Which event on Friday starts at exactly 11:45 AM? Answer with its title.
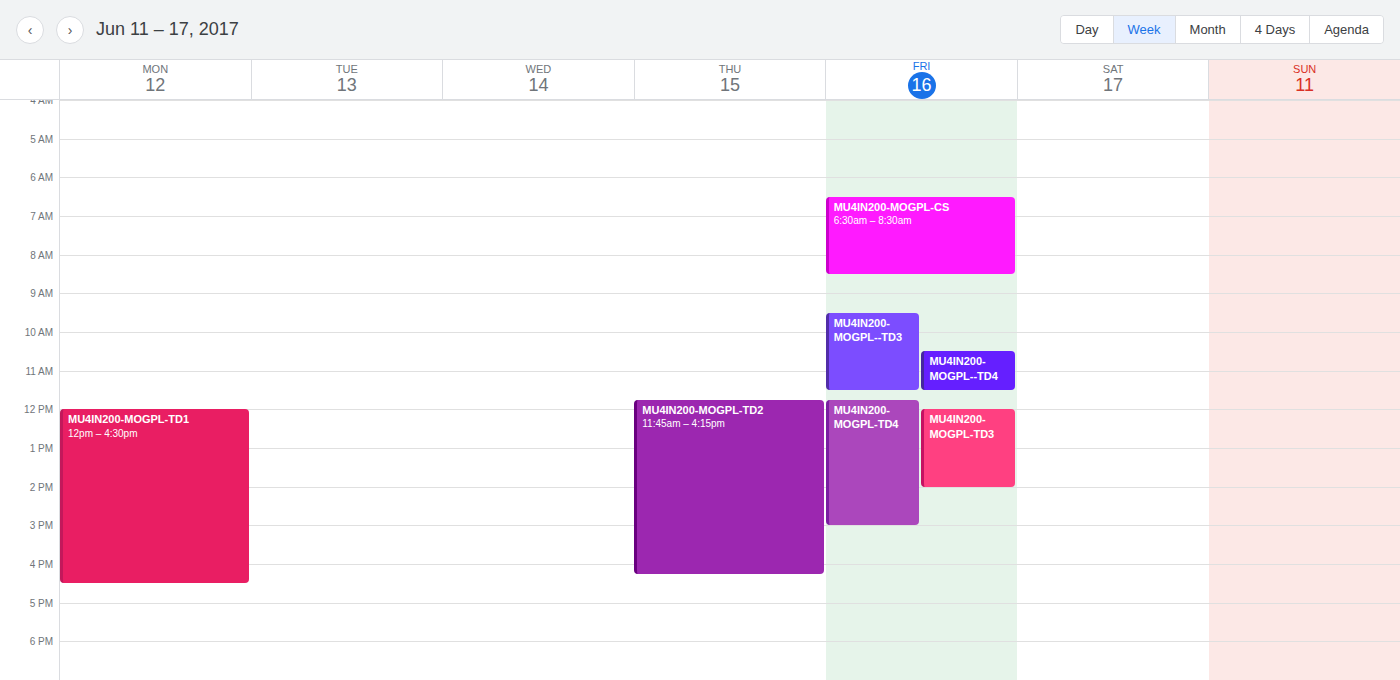
"MU4IN200-MOGPL-TD4"